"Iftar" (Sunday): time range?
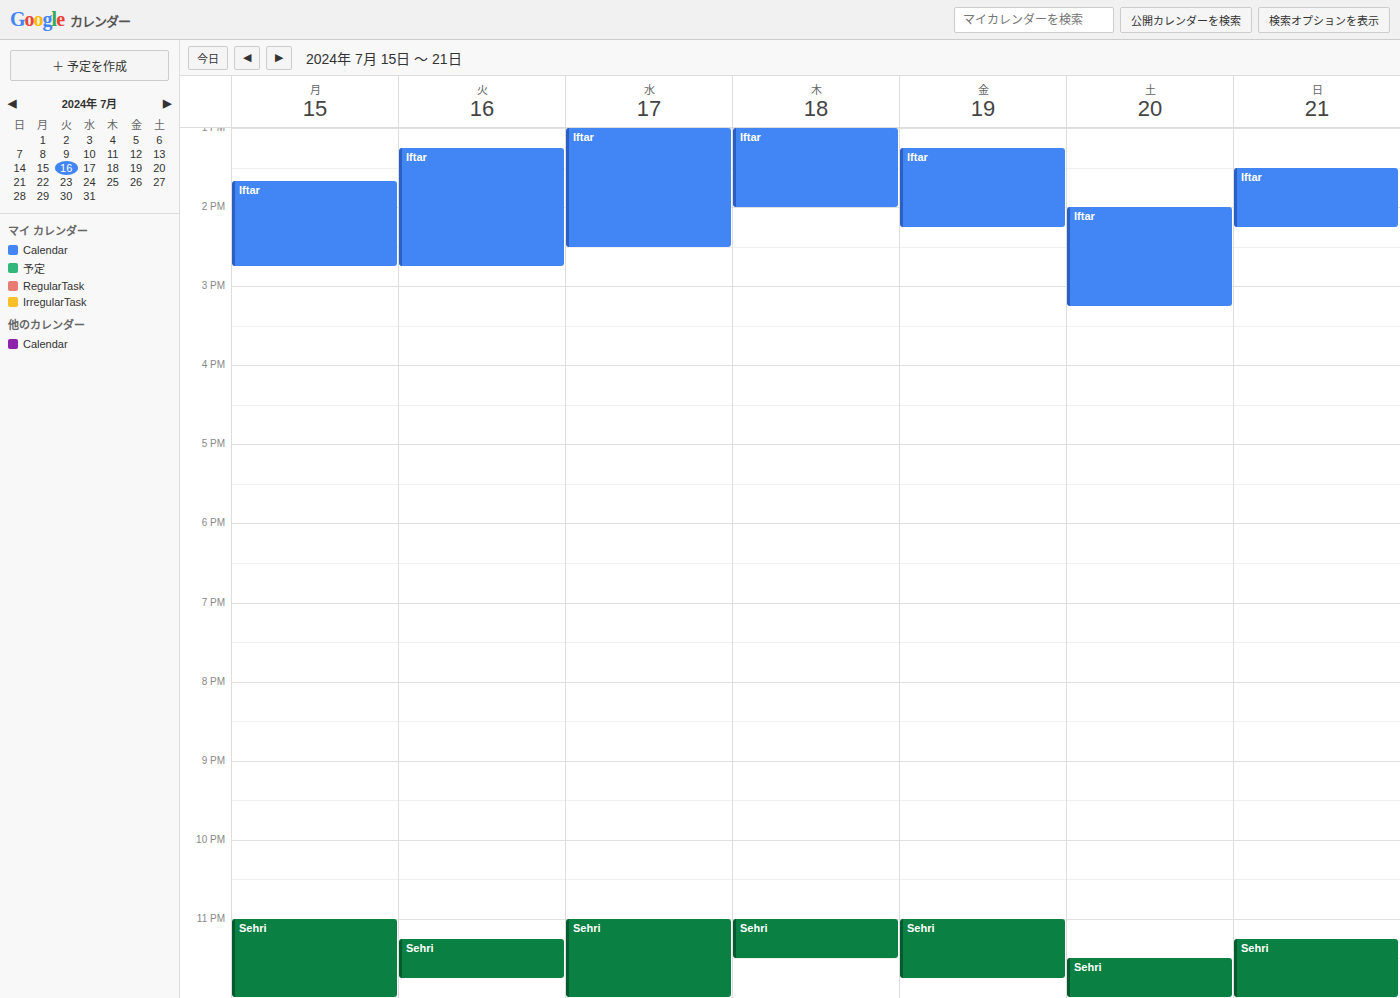
1:30 PM to 2:15 PM